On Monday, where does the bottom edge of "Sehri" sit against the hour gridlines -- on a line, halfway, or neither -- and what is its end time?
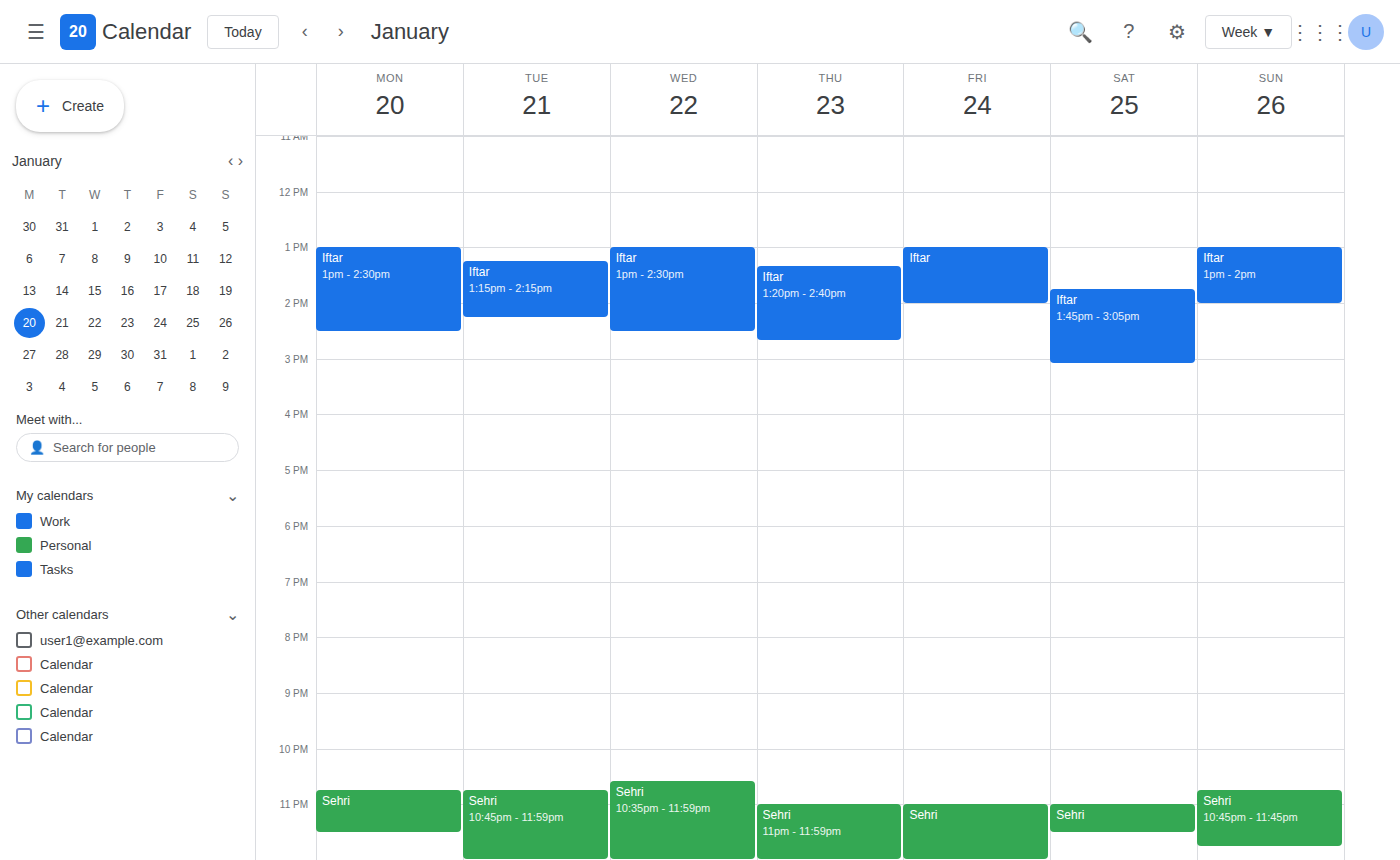
11:30 PM -- halfway between the 11 PM and 12 AM lines.